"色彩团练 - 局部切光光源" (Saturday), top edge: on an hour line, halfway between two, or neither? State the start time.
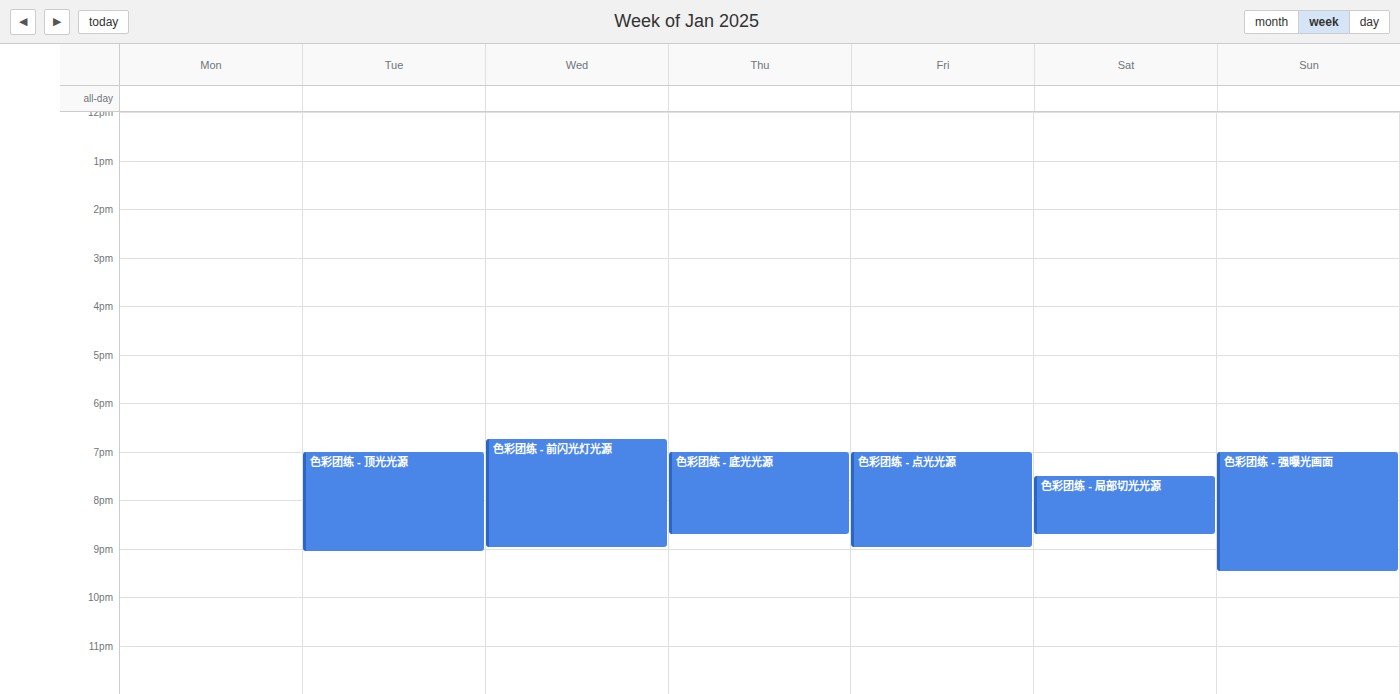
7:30 PM -- halfway between the 7 PM and 8 PM lines.